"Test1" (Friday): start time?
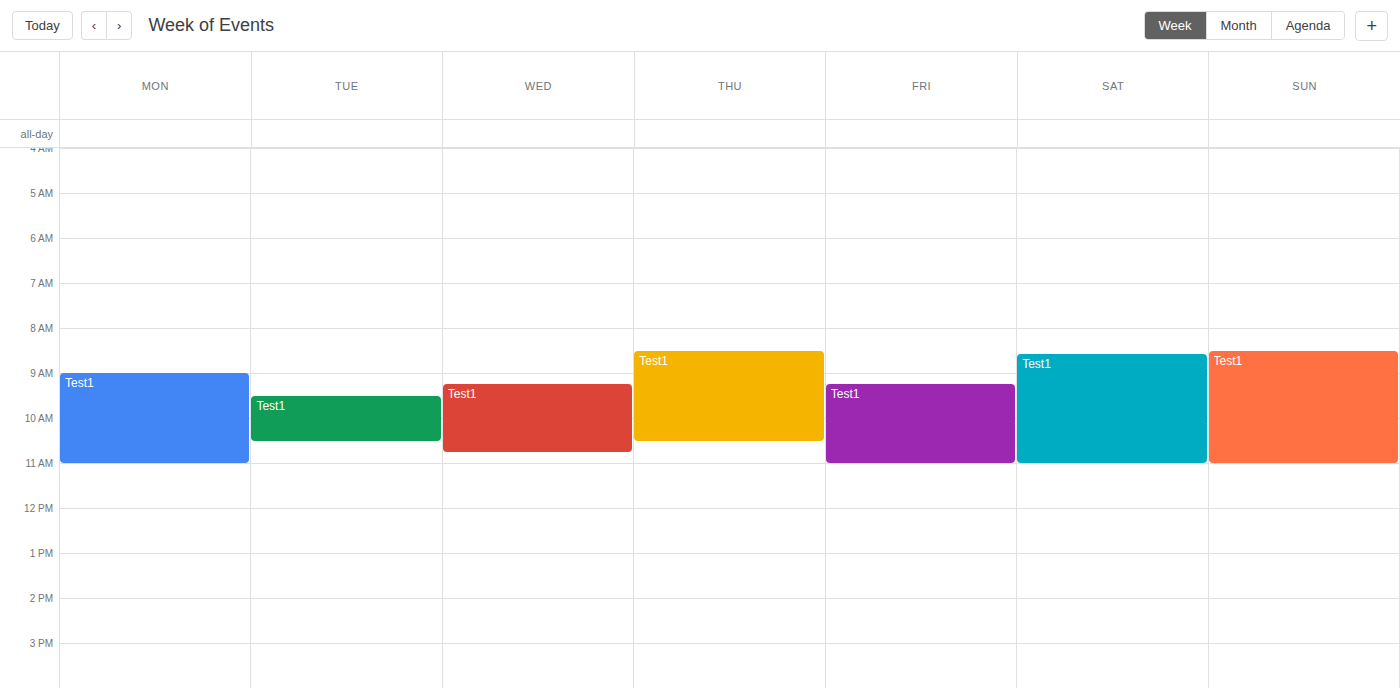
9:15 AM